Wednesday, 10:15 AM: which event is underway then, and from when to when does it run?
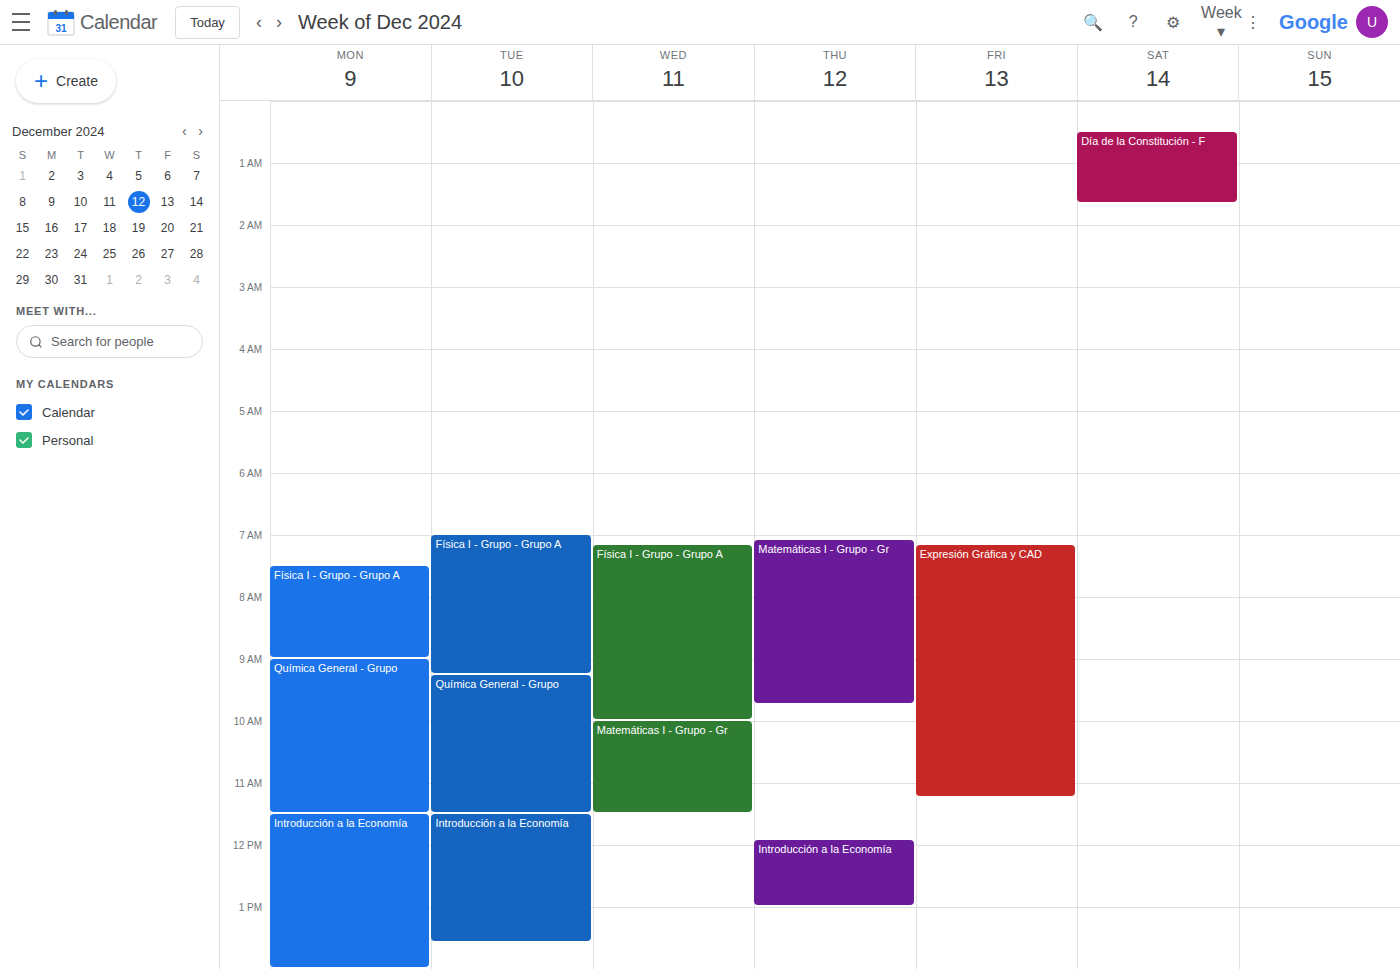
"Matemáticas I - Grupo - Gr", 10:00 AM to 11:30 AM